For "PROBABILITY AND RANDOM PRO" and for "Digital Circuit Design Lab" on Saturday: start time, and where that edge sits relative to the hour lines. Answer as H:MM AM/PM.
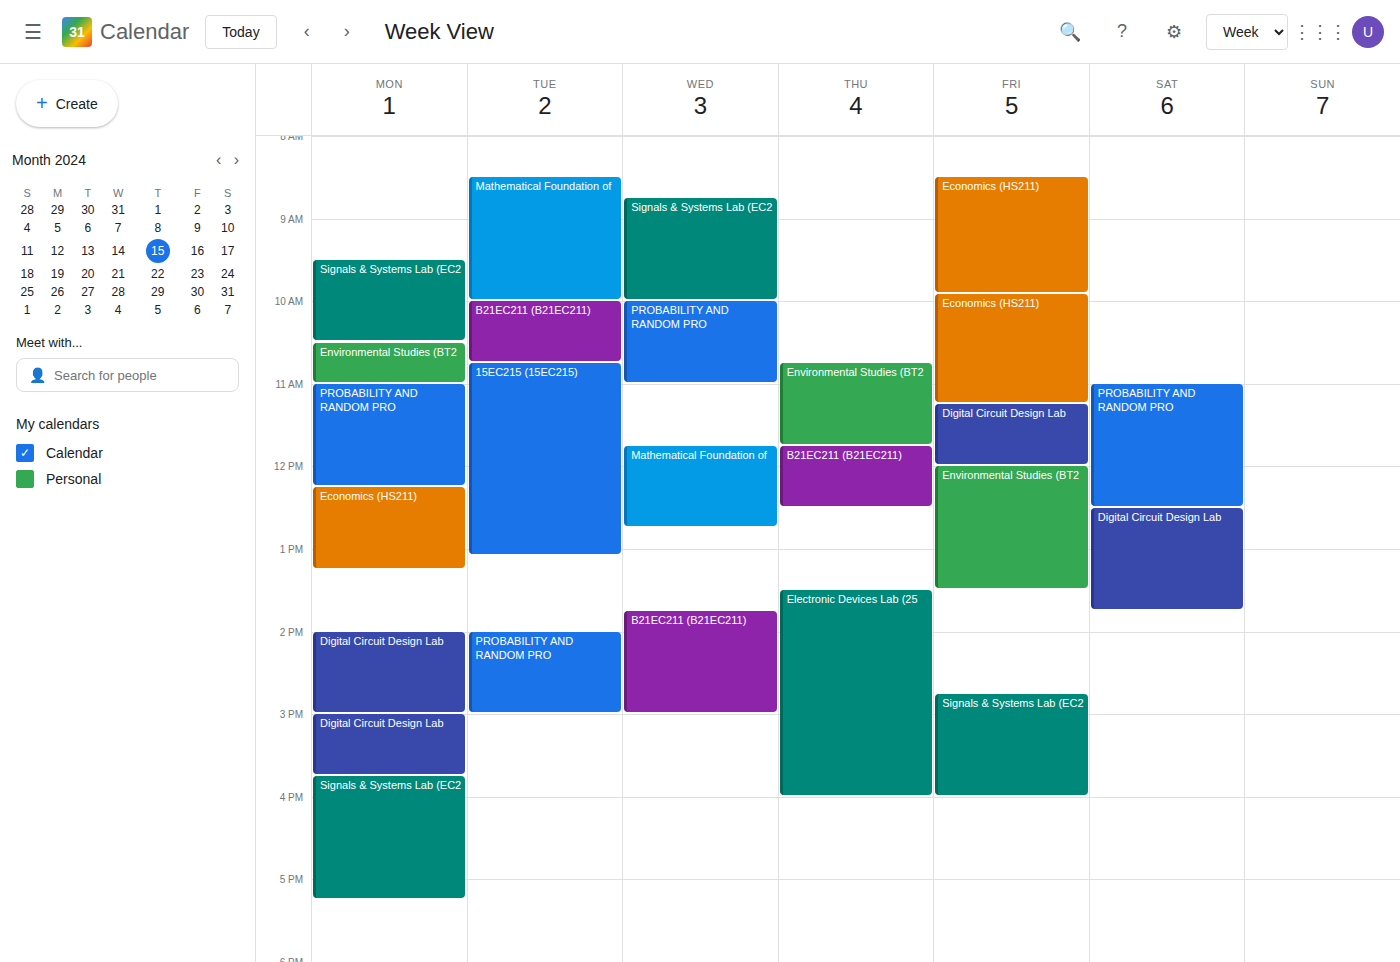
"PROBABILITY AND RANDOM PRO": 11:00 AM, exactly on the 11 AM line. "Digital Circuit Design Lab": 12:30 PM, halfway between the 12 PM and 1 PM lines.